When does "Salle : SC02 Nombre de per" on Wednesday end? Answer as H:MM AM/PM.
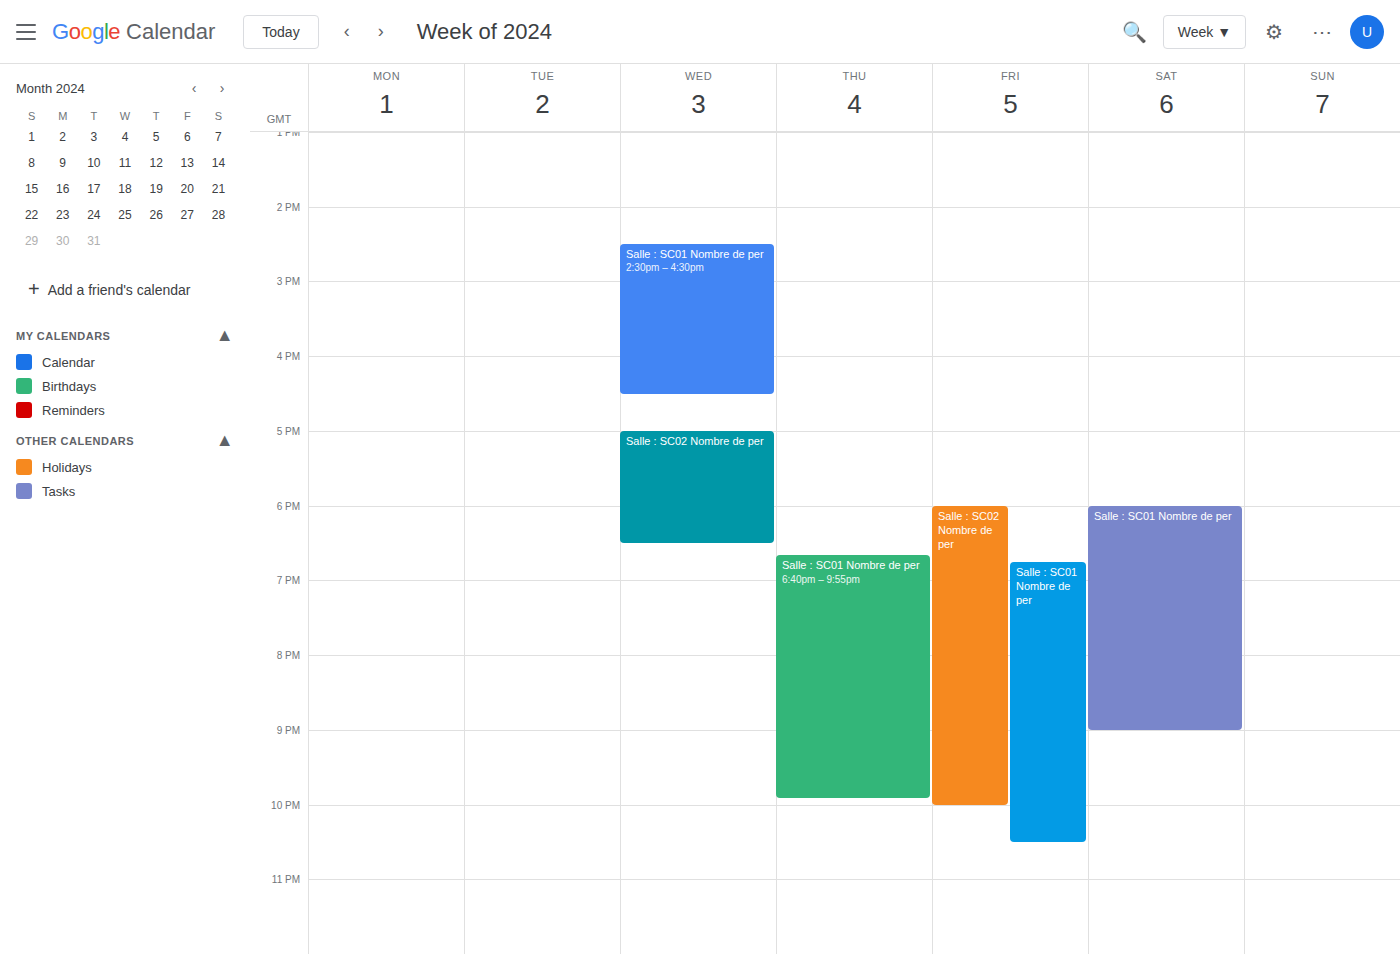
6:30 PM